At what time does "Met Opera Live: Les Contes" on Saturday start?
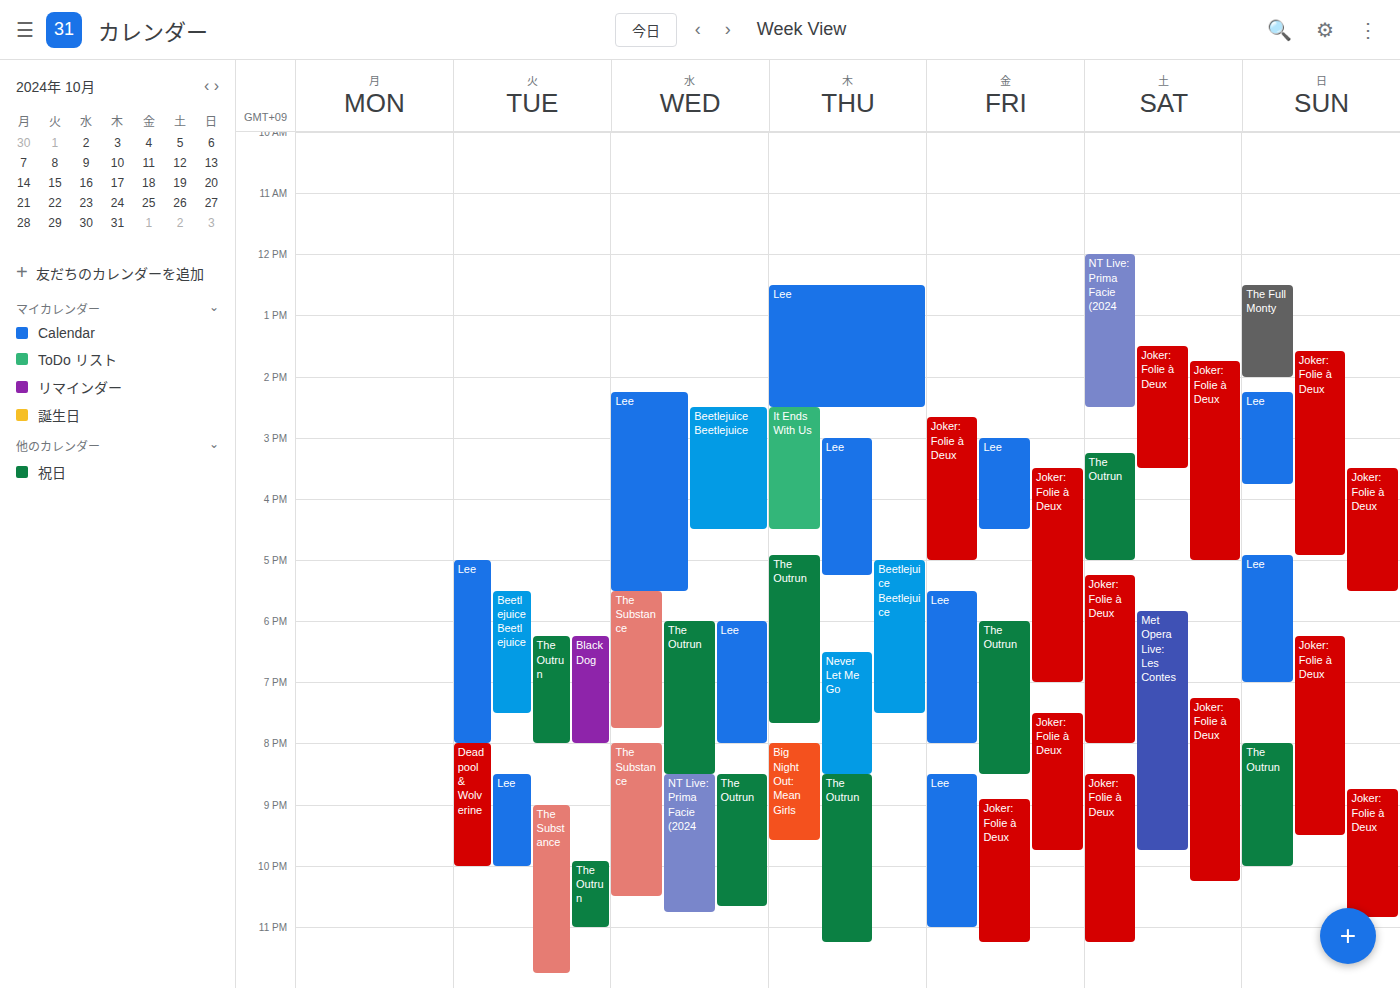
5:50 PM